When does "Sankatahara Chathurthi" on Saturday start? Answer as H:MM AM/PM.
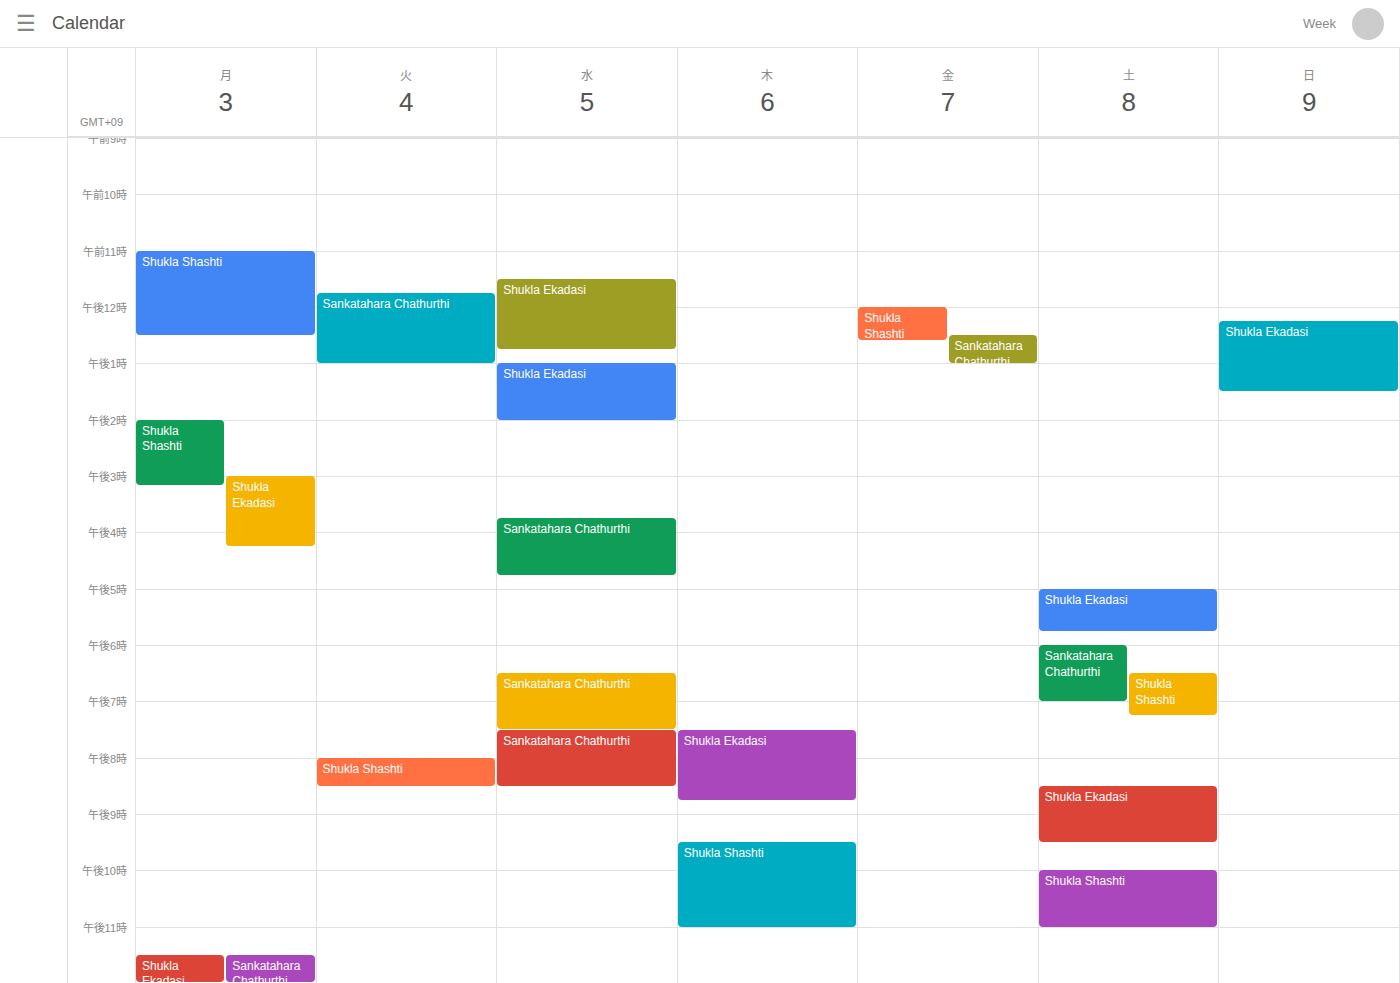
6:00 PM